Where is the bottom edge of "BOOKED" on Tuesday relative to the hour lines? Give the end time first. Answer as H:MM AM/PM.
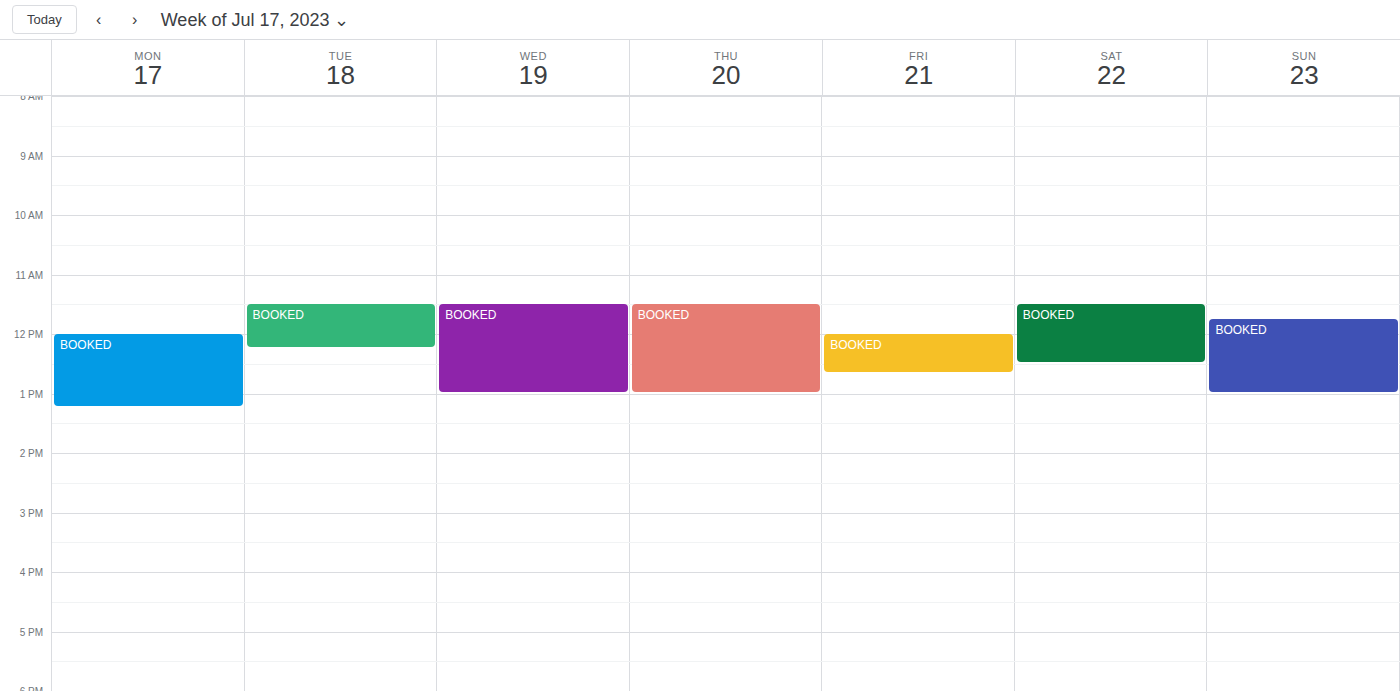
12:15 PM -- neither: a quarter of the way from the 12 PM line to the 1 PM line.